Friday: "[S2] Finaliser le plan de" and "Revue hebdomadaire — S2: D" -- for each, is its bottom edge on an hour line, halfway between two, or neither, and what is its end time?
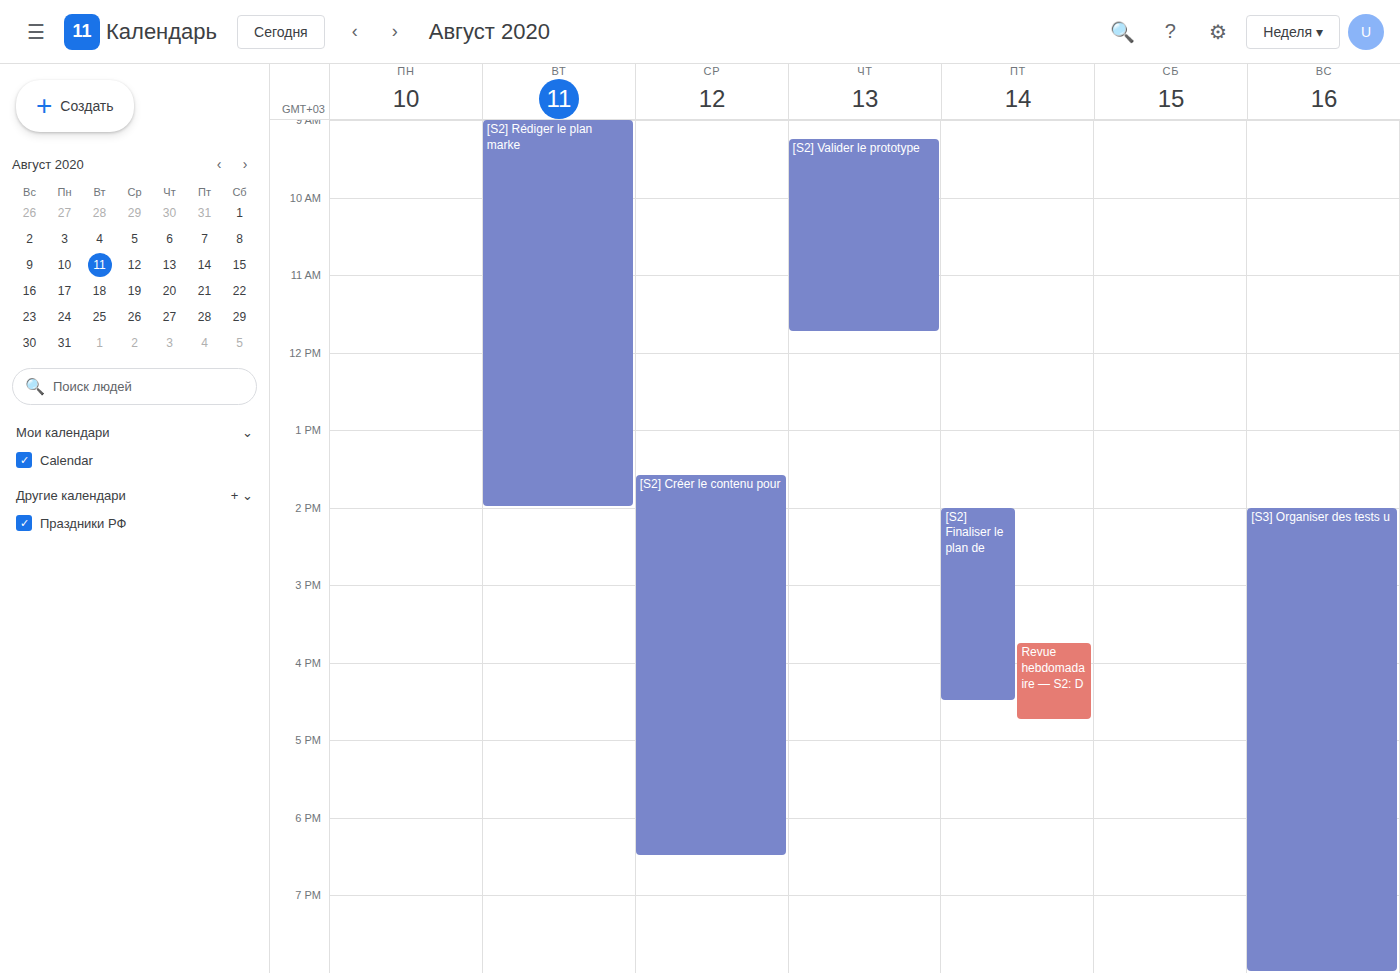
"[S2] Finaliser le plan de": 4:30 PM, halfway between the 4 PM and 5 PM lines. "Revue hebdomadaire — S2: D": 4:45 PM, neither: three quarters of the way from the 4 PM line to the 5 PM line.